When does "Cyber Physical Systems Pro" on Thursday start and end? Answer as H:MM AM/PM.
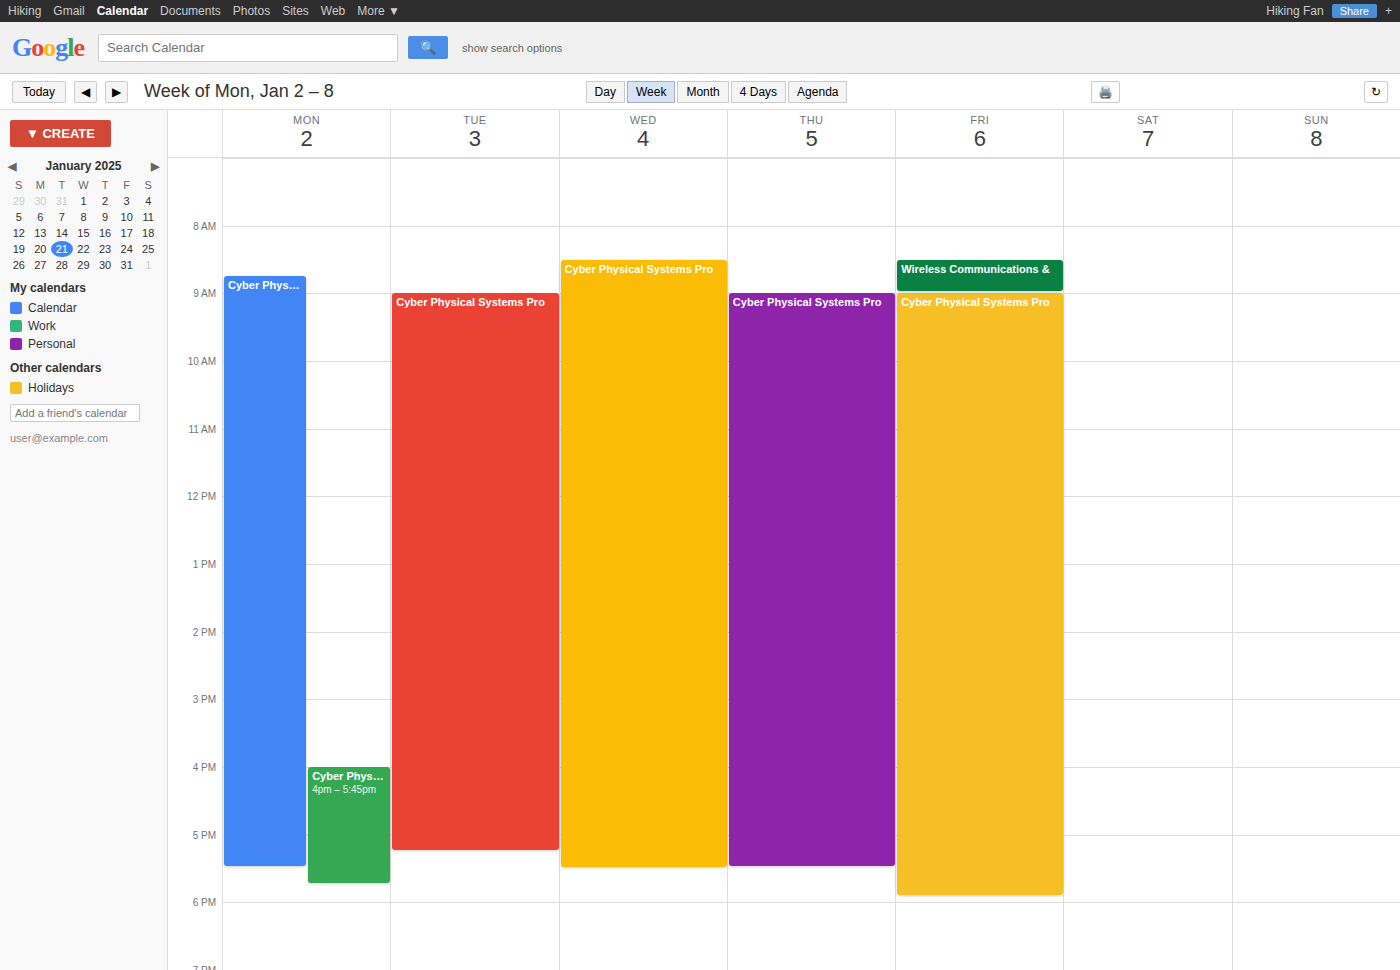
9:00 AM to 5:30 PM